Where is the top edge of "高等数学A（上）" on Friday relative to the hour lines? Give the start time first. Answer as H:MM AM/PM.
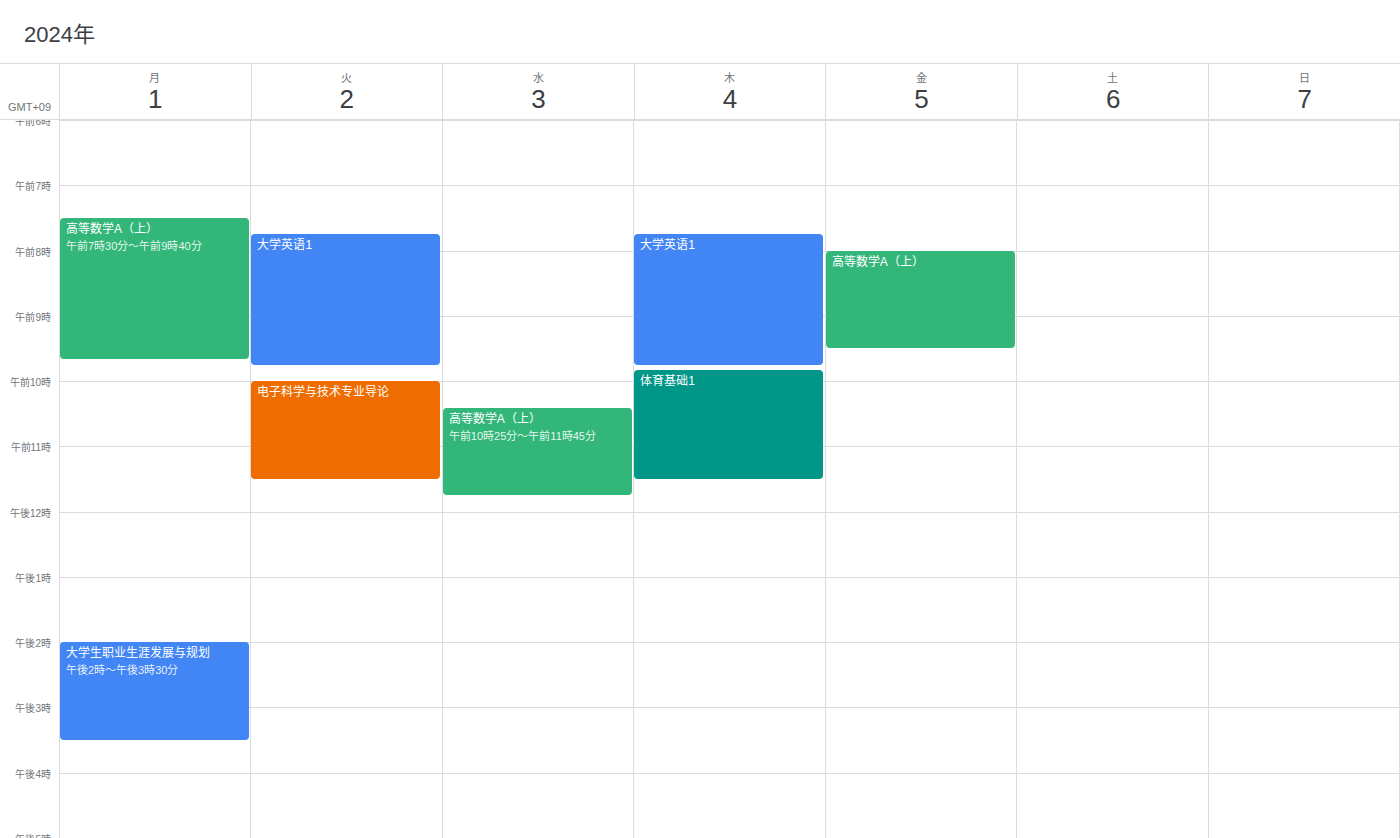
8:00 AM -- exactly on the 8 AM line.